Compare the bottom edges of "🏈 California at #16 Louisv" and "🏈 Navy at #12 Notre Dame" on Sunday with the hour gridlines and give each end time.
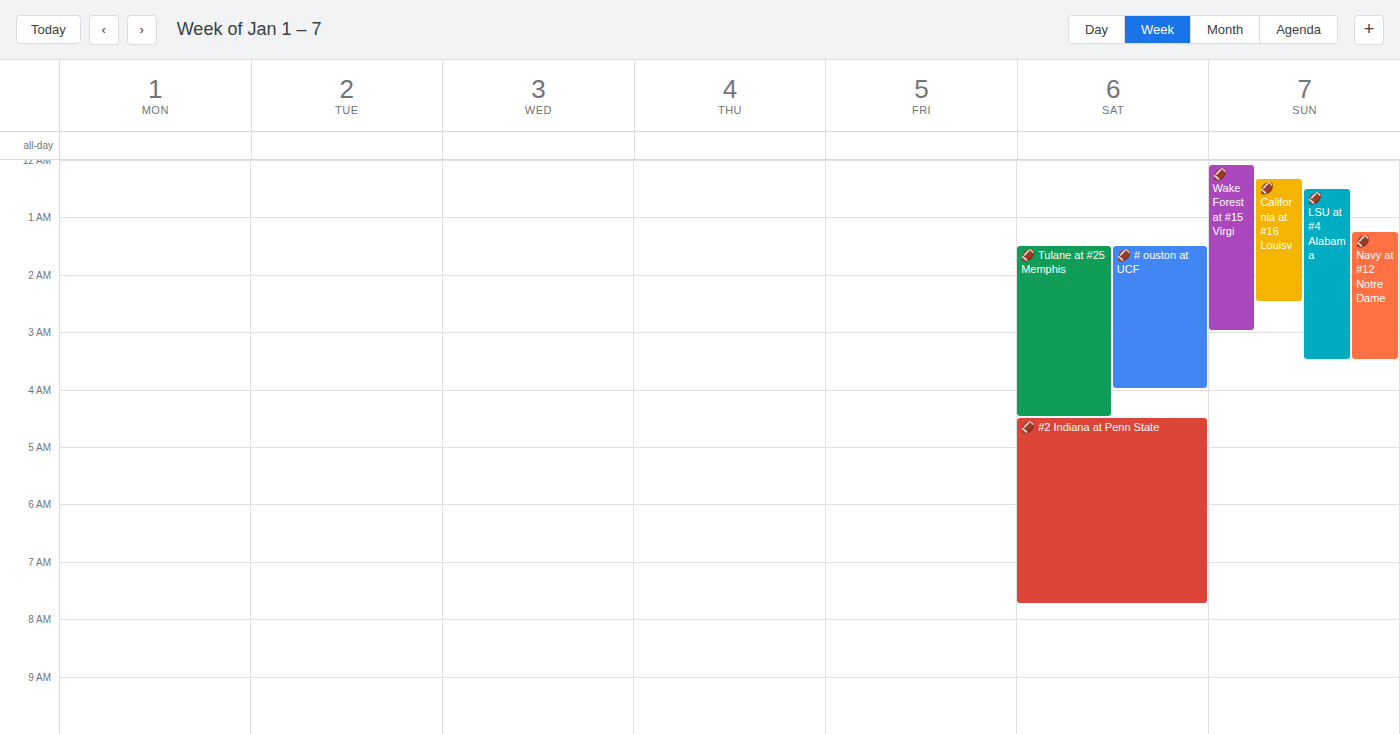
"🏈 California at #16 Louisv": 2:30 AM, halfway between the 2 AM and 3 AM lines. "🏈 Navy at #12 Notre Dame": 3:30 AM, halfway between the 3 AM and 4 AM lines.